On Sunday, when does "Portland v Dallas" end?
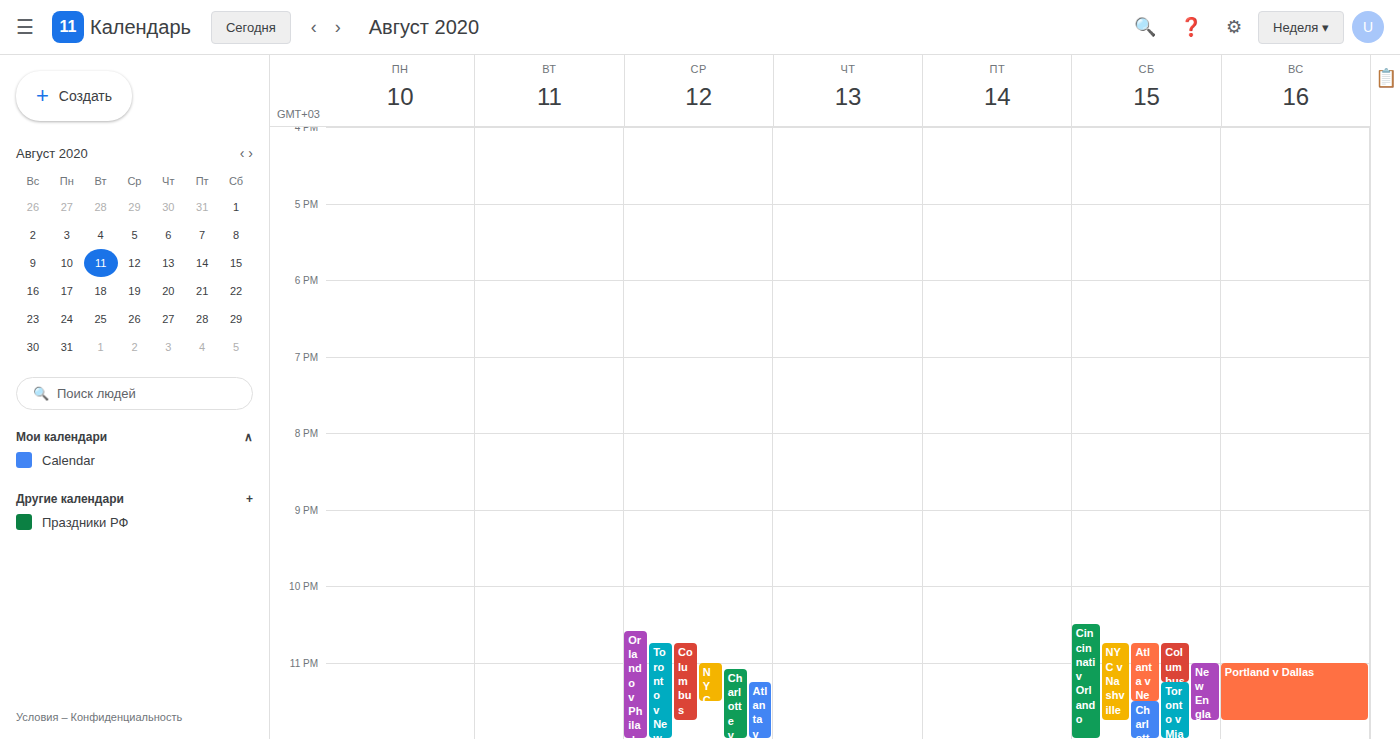
11:45 PM